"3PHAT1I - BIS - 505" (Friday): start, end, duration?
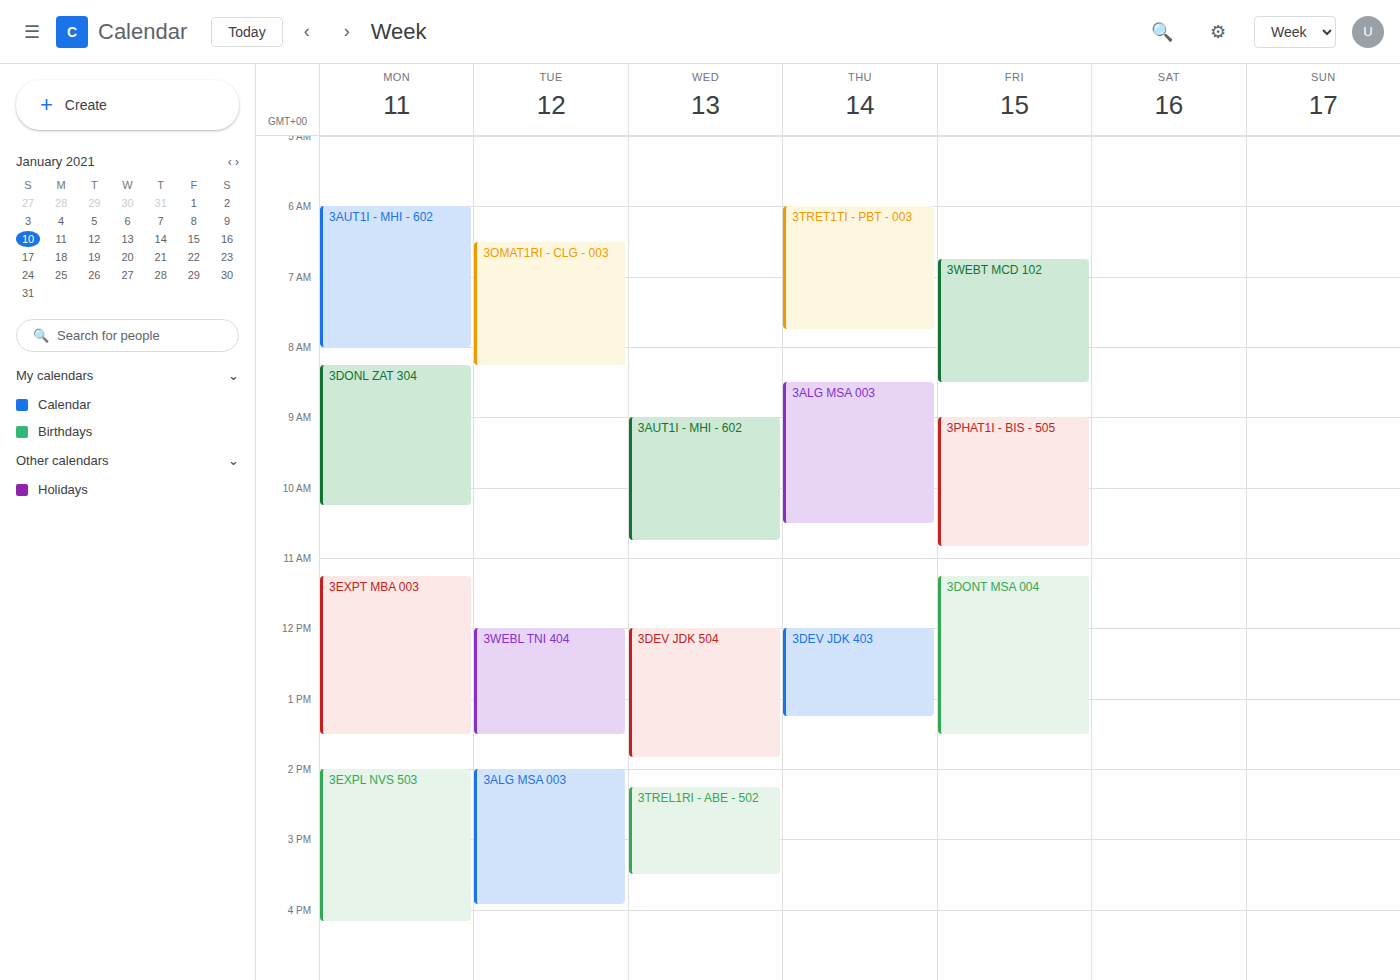
9:00 AM to 10:50 AM, 1 hour 50 minutes